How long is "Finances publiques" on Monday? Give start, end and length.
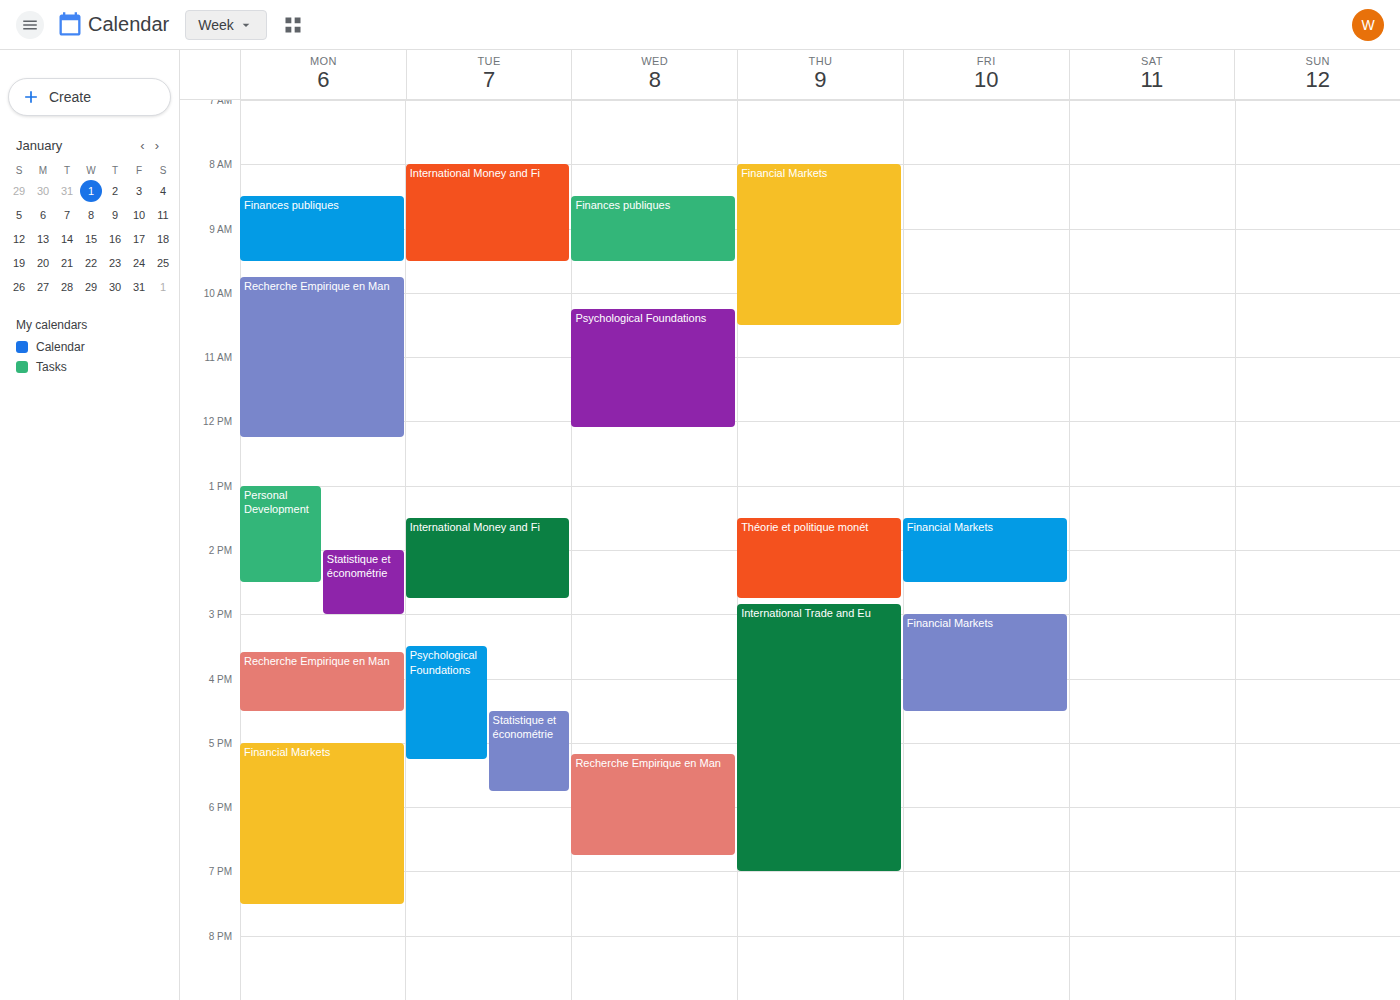
8:30 AM to 9:30 AM, 1 hour